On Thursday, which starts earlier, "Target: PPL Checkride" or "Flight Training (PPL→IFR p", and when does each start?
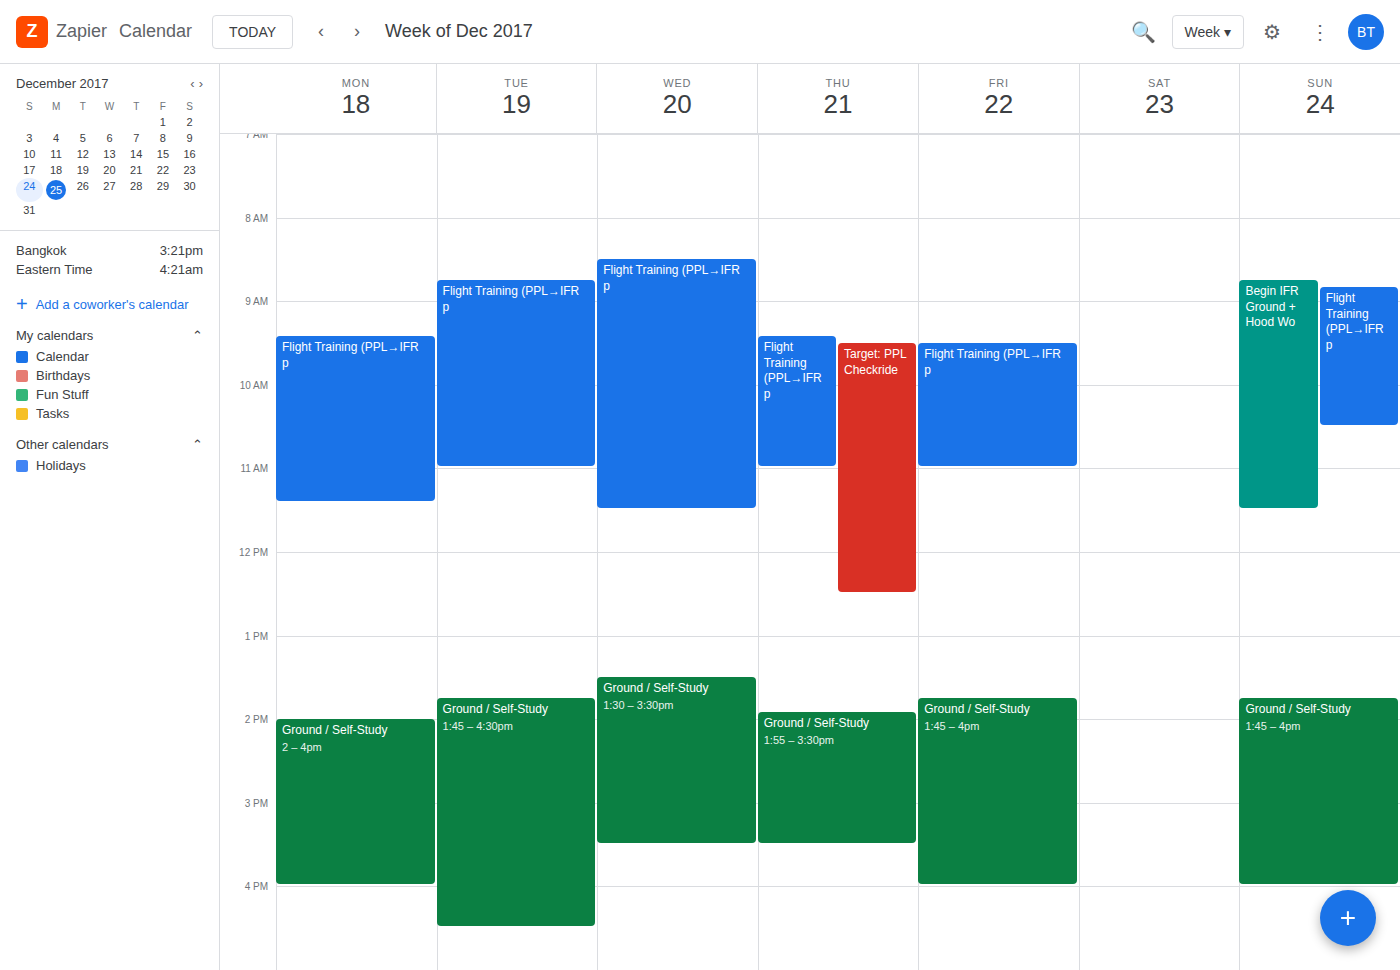
"Flight Training (PPL→IFR p" 9:25 AM; "Target: PPL Checkride" 9:30 AM.